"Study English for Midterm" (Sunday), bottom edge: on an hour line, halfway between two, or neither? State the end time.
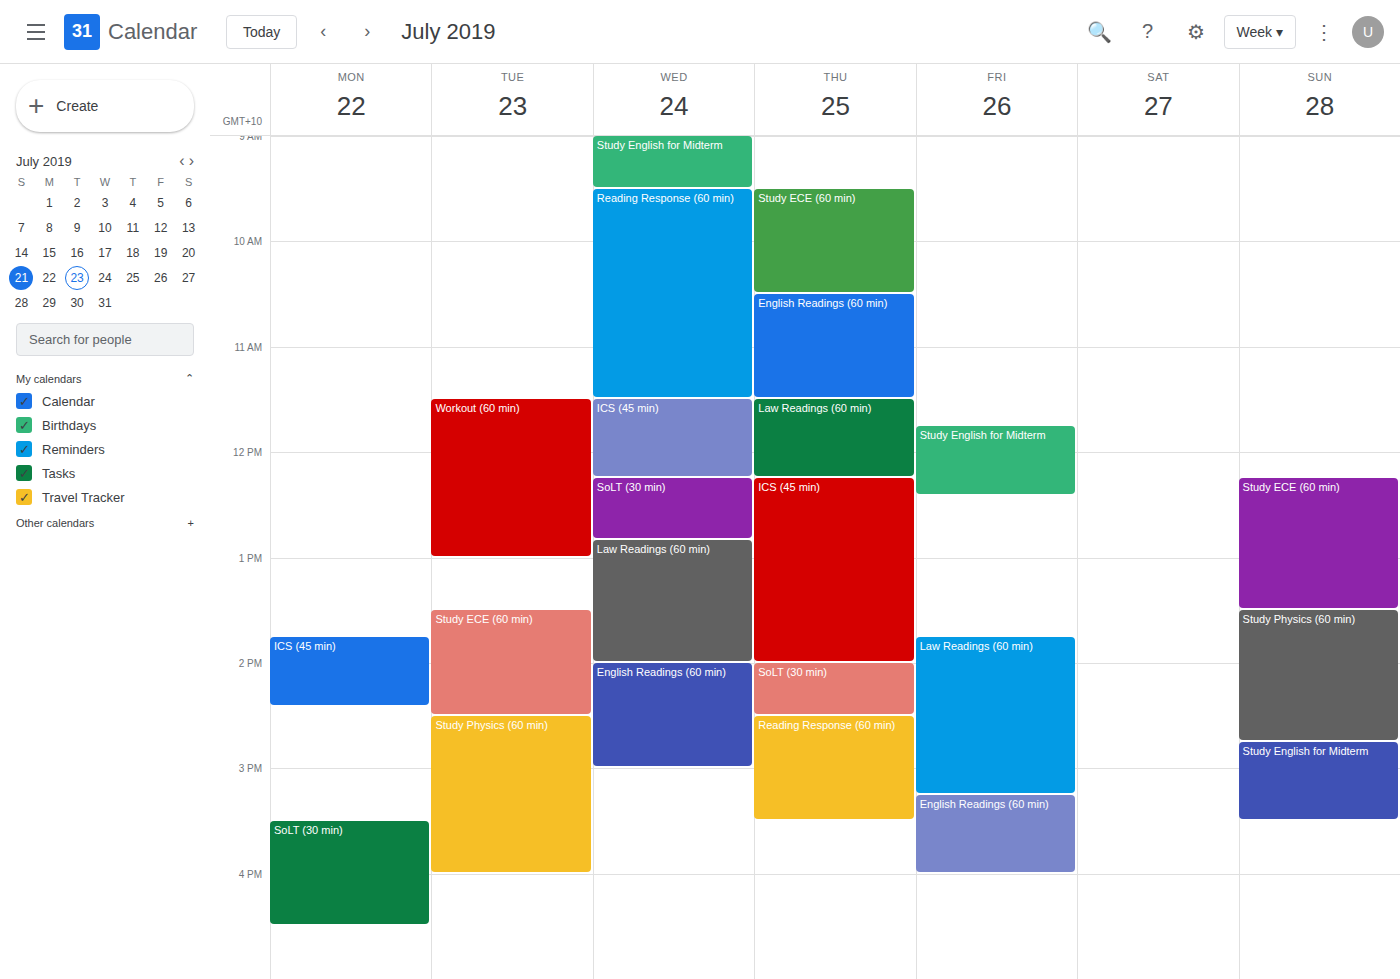
3:30 PM -- halfway between the 3 PM and 4 PM lines.